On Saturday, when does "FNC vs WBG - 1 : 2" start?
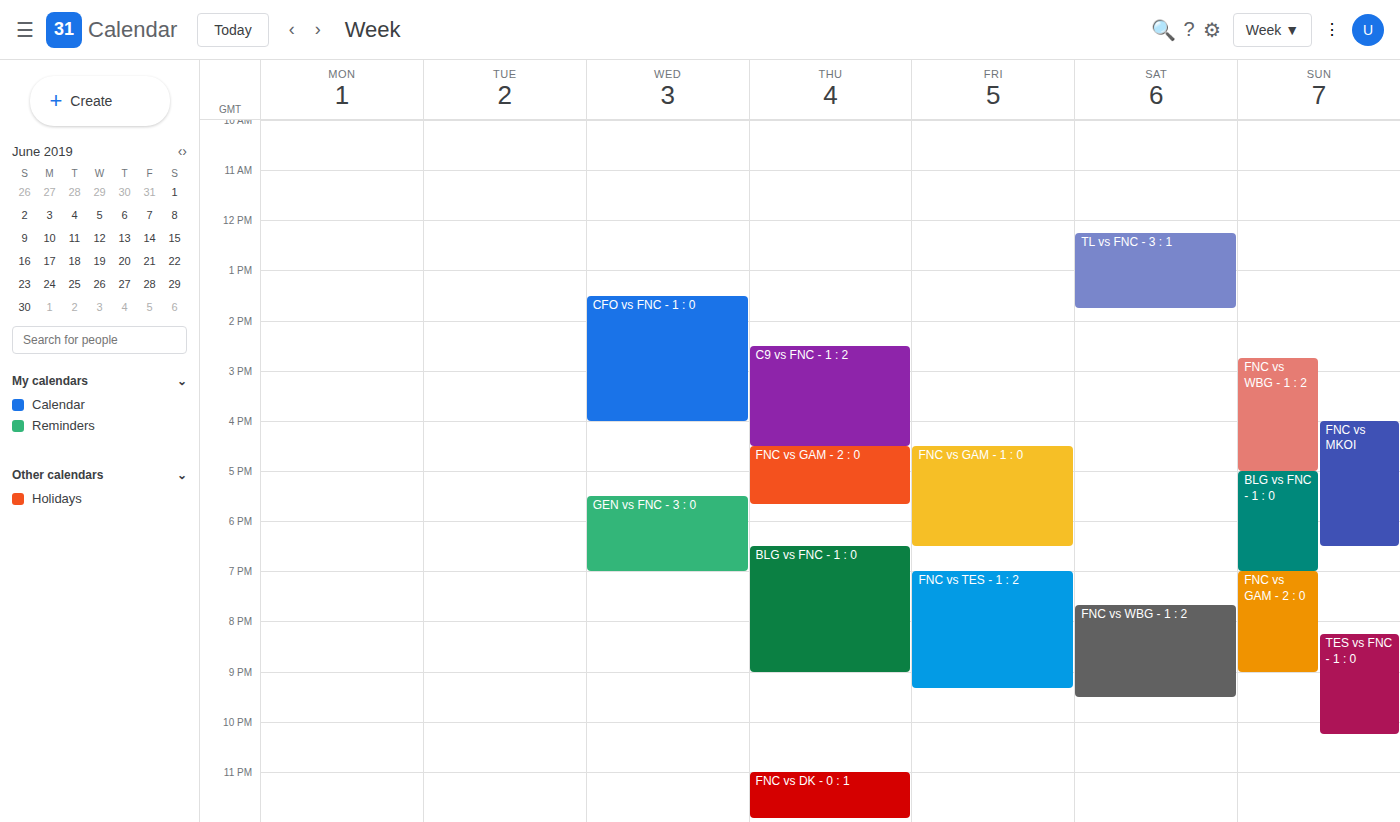
7:40 PM